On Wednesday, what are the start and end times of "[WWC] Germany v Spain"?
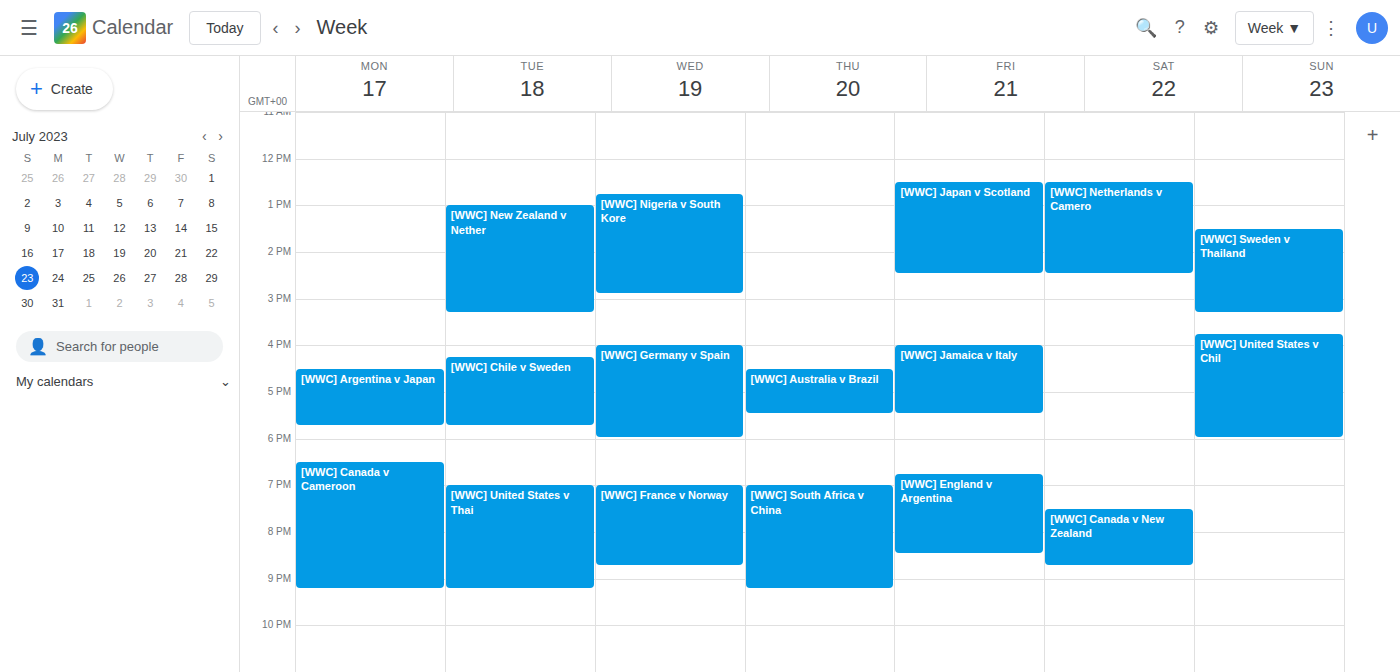
4:00 PM to 6:00 PM